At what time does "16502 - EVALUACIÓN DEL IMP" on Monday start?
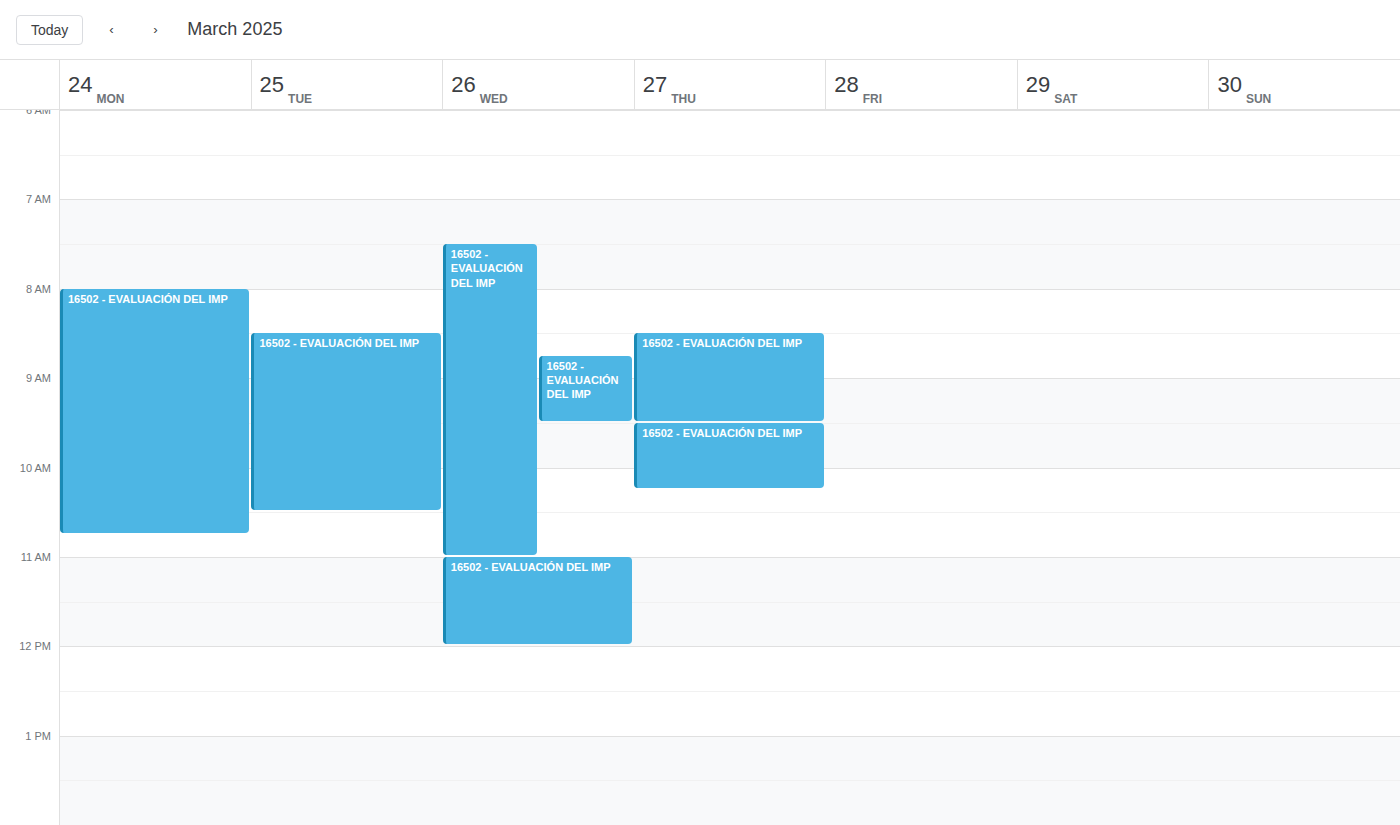
8:00 AM